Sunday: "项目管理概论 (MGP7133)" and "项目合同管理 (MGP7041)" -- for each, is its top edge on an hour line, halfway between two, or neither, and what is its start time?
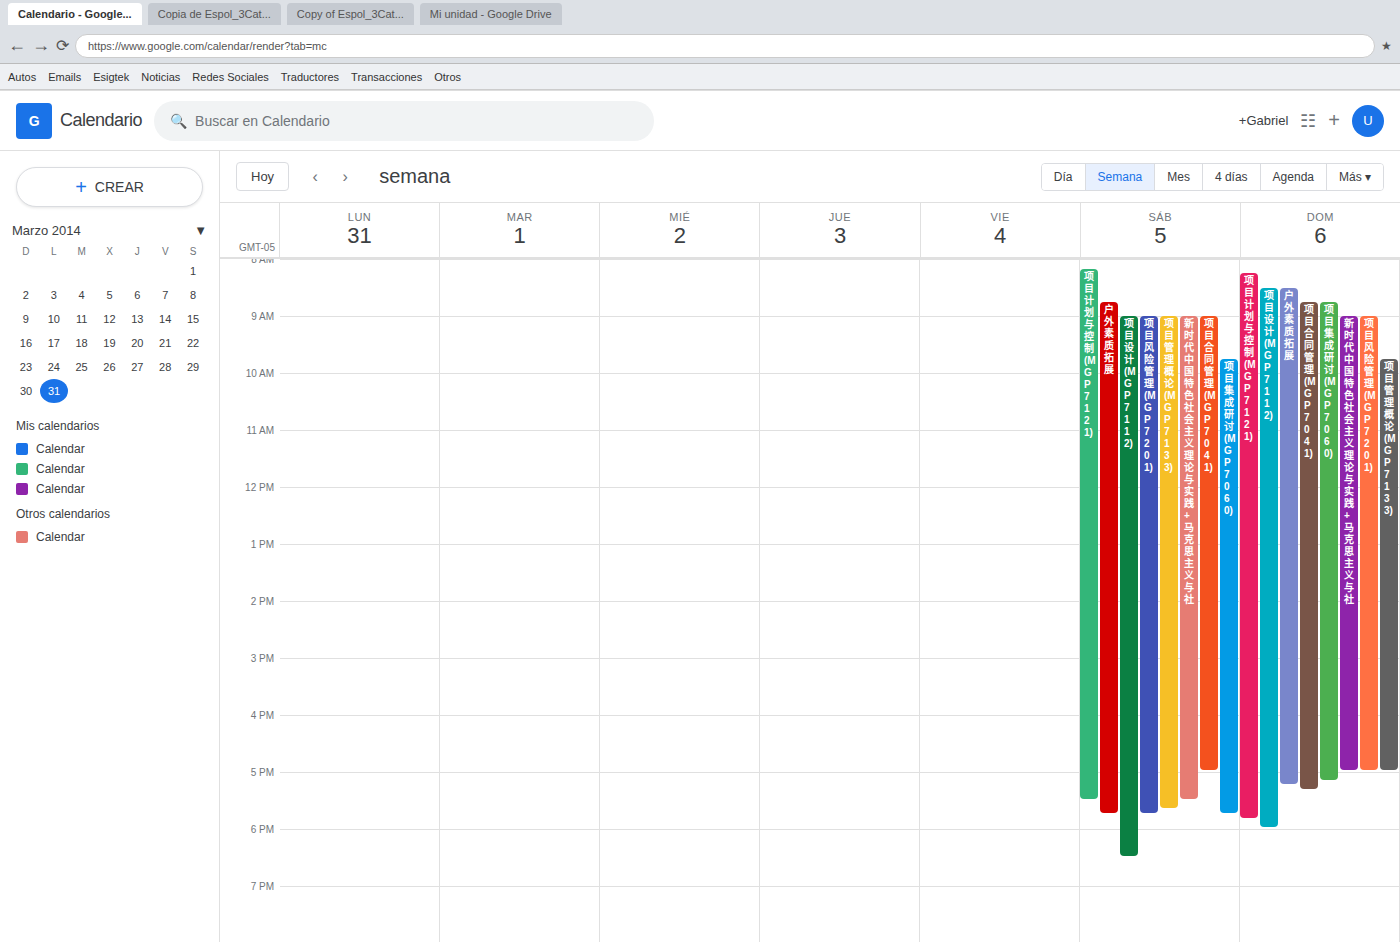
"项目管理概论 (MGP7133)": 9:45 AM, neither: three quarters of the way from the 9 AM line to the 10 AM line. "项目合同管理 (MGP7041)": 8:45 AM, neither: three quarters of the way from the 8 AM line to the 9 AM line.